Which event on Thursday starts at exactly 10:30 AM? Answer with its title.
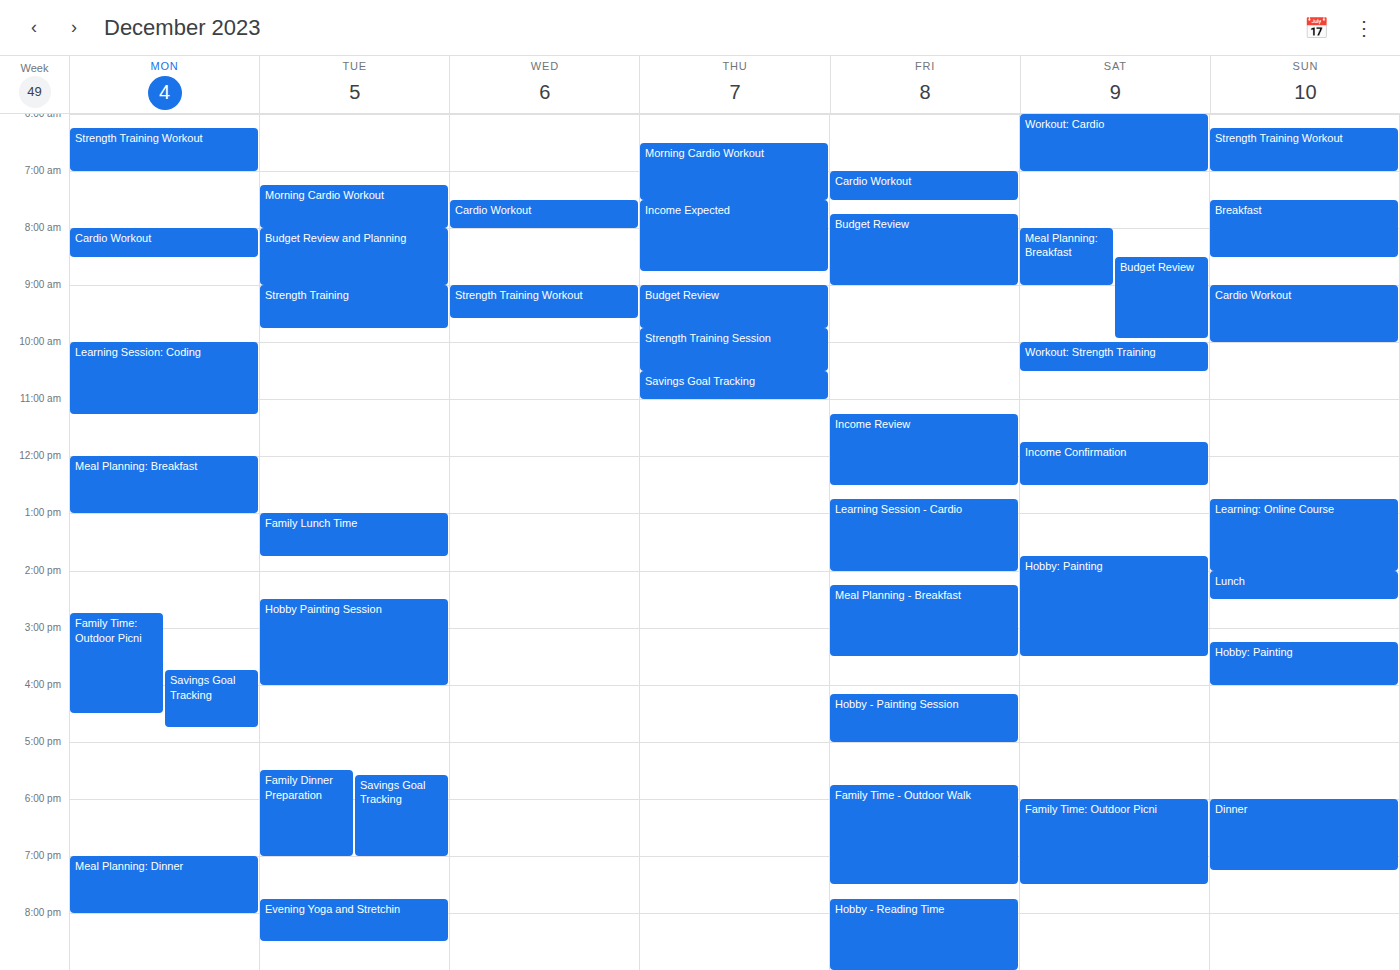
"Savings Goal Tracking"